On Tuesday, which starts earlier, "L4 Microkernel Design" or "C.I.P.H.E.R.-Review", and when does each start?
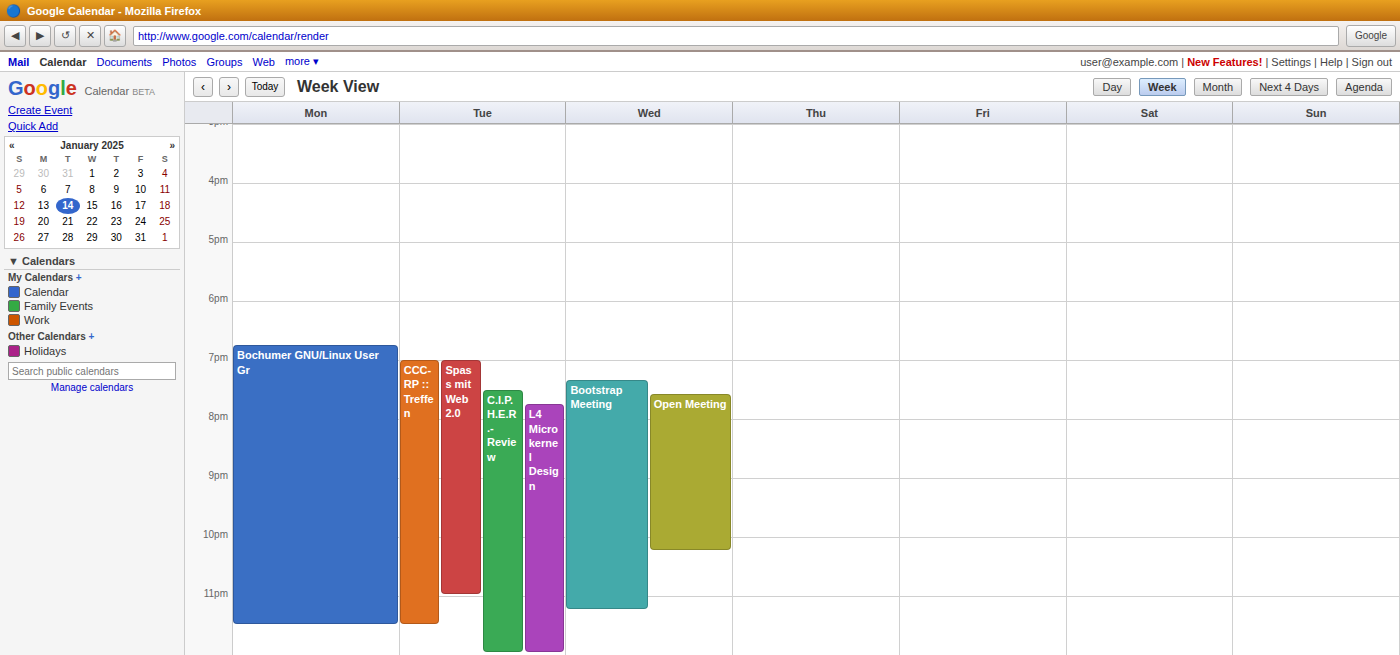
"C.I.P.H.E.R.-Review" 7:30 PM; "L4 Microkernel Design" 7:45 PM.